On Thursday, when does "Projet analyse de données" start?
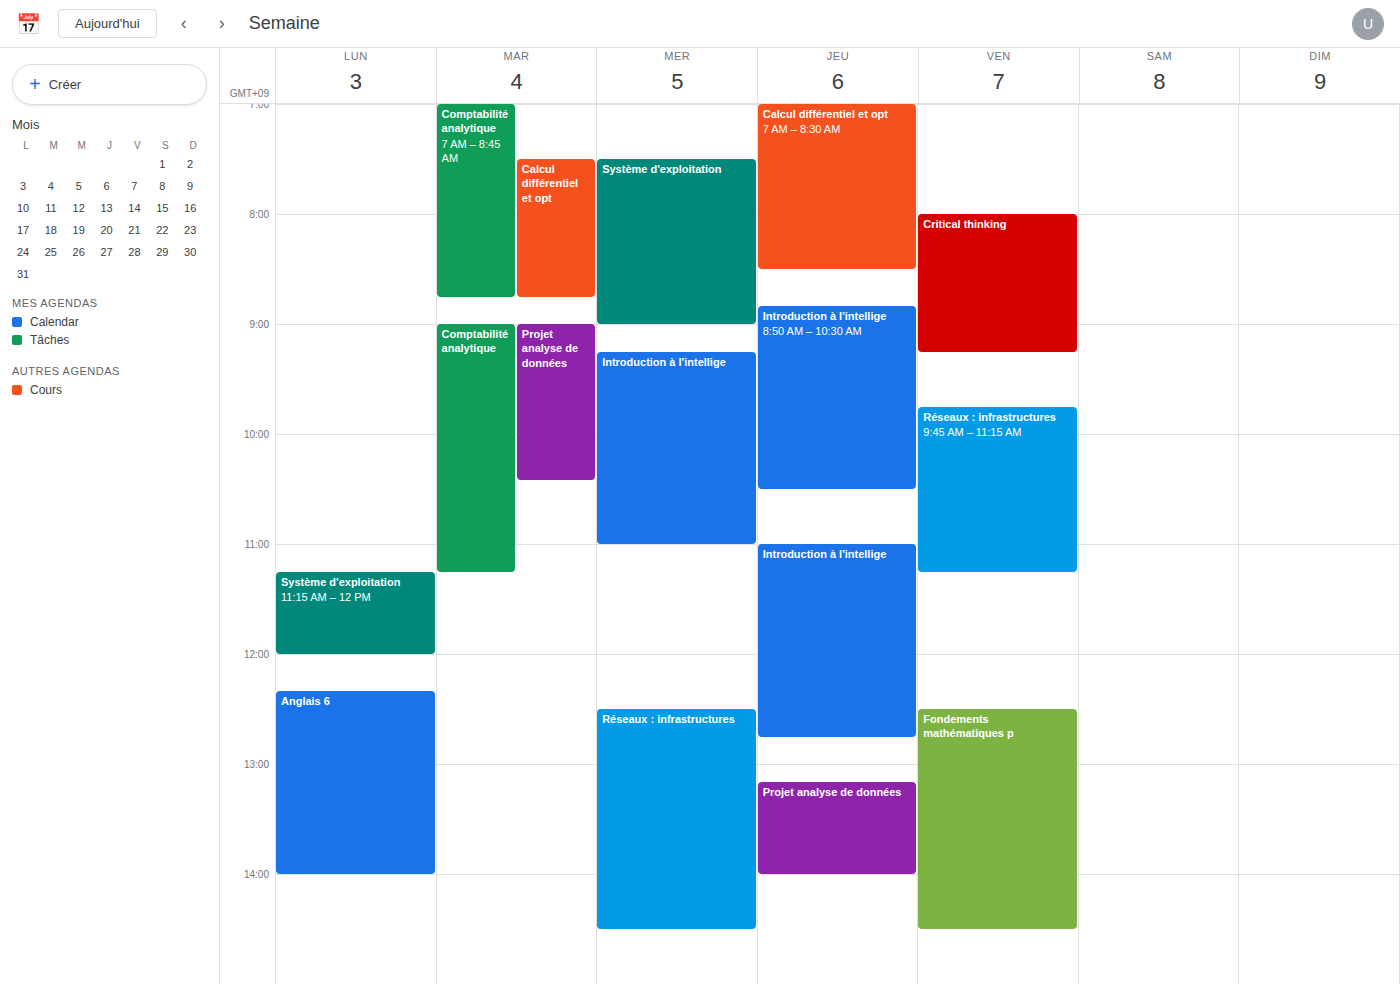
1:10 PM